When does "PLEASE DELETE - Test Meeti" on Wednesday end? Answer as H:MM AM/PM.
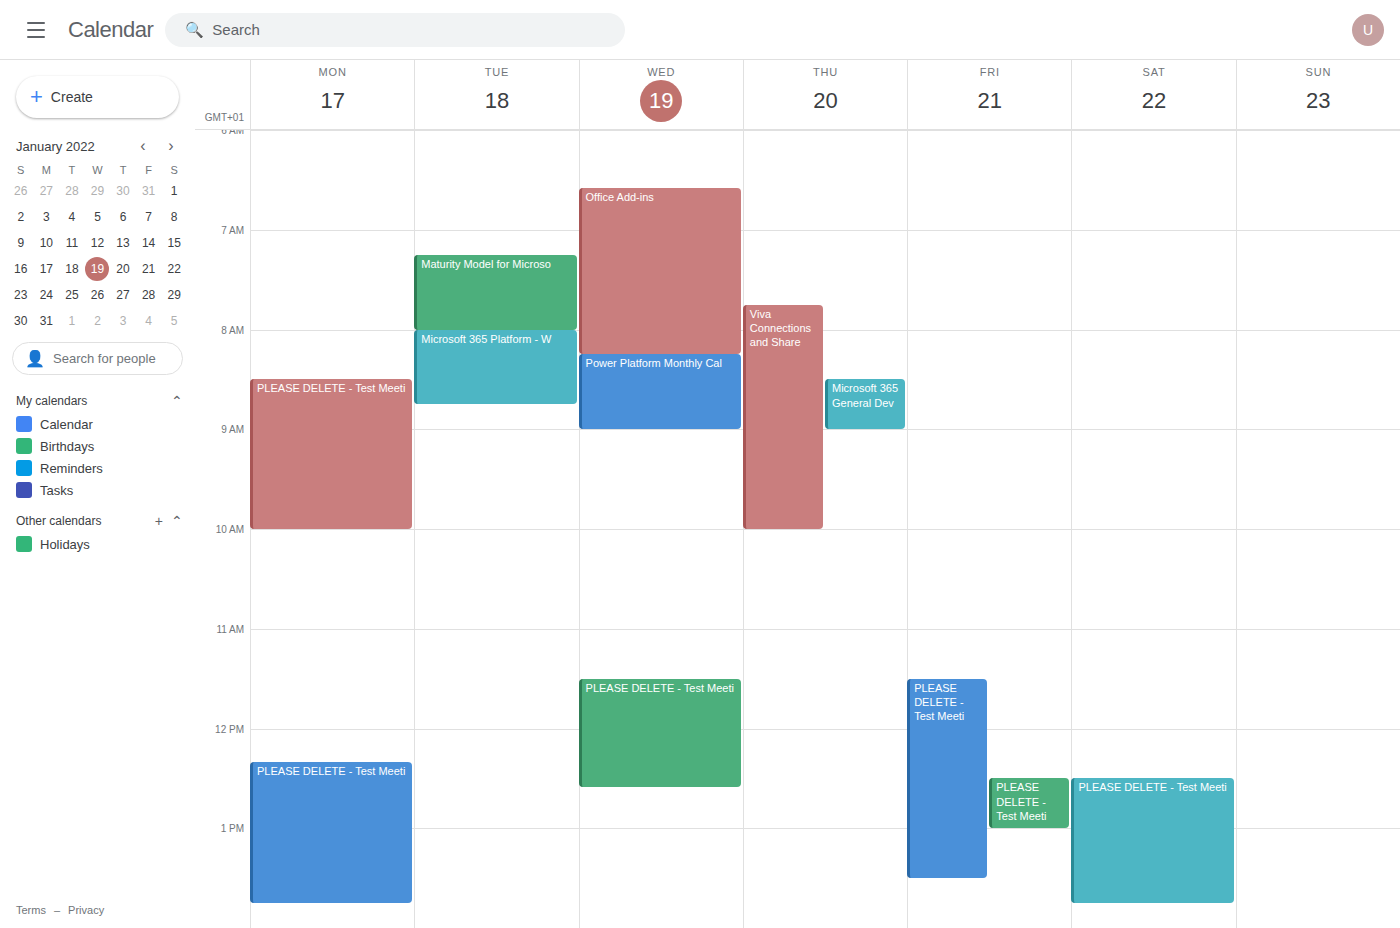
12:35 PM